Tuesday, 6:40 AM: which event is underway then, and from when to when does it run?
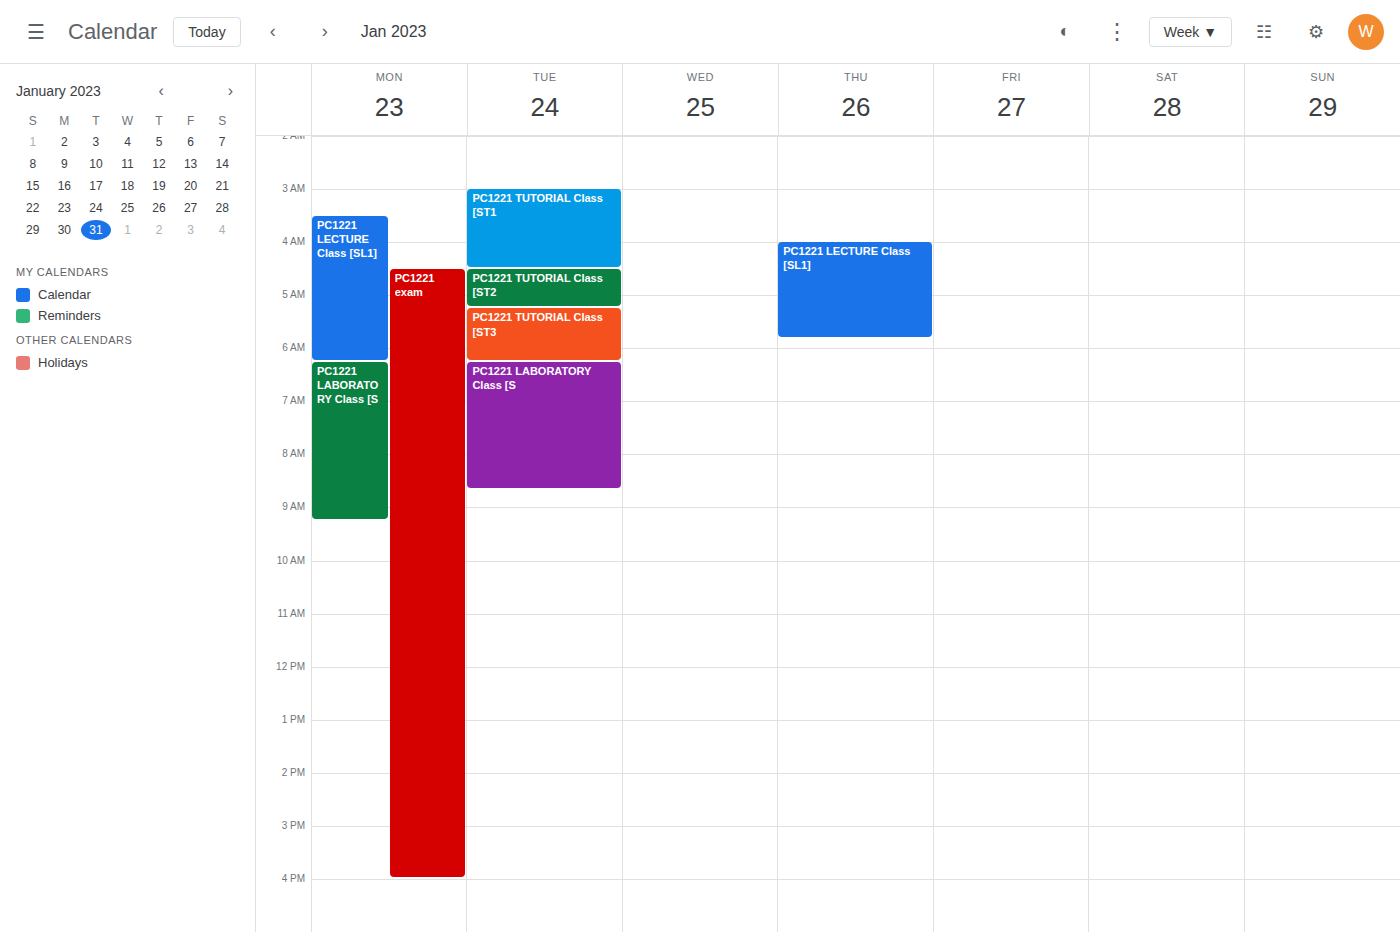
"PC1221 LABORATORY Class [S", 6:15 AM to 8:40 AM